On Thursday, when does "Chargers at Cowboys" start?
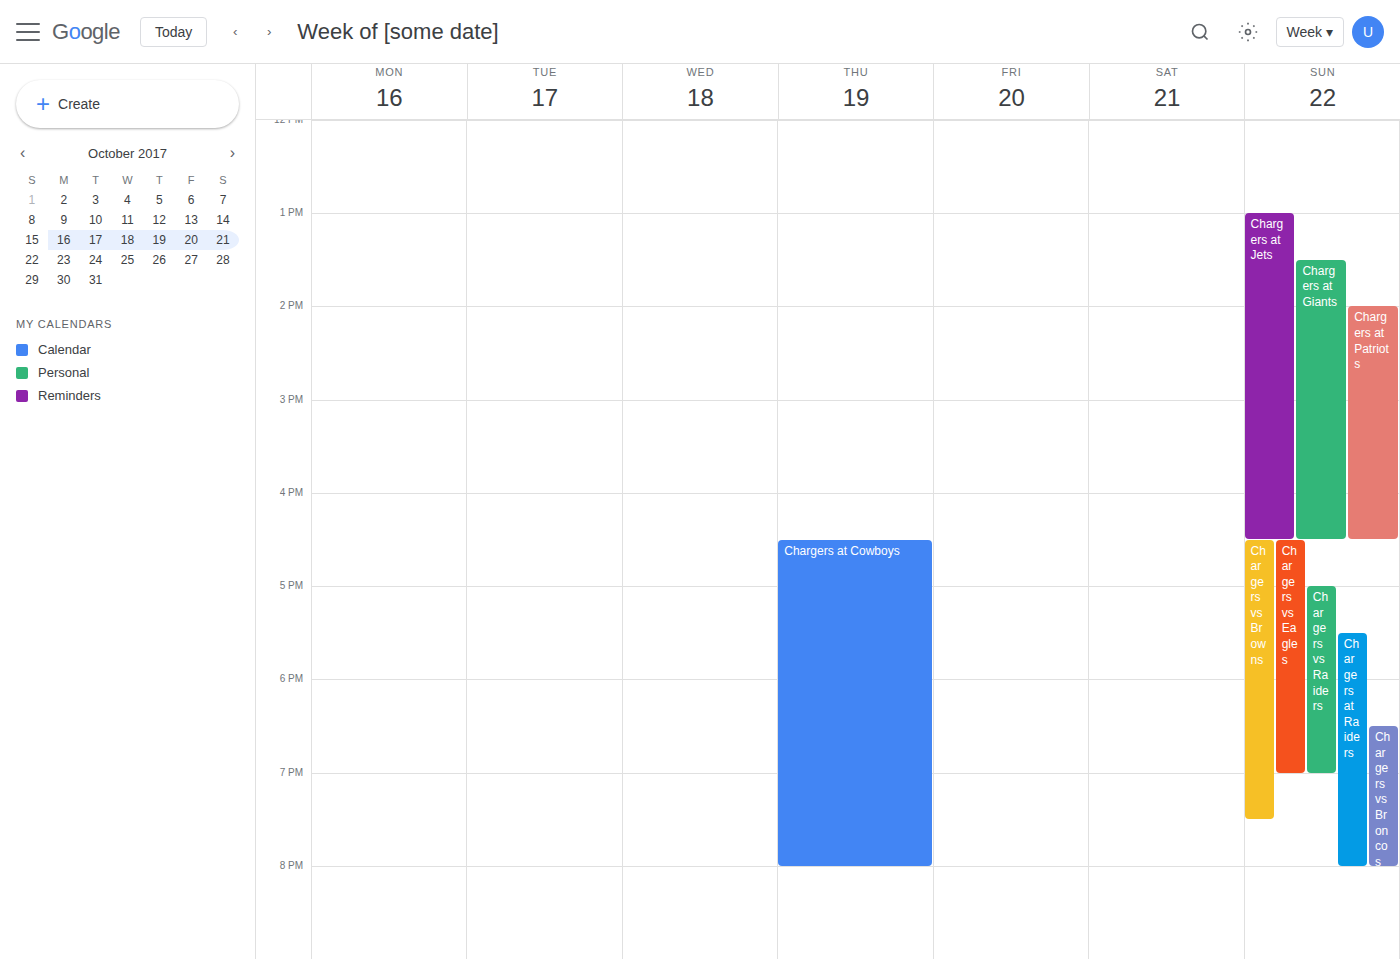
4:30 PM